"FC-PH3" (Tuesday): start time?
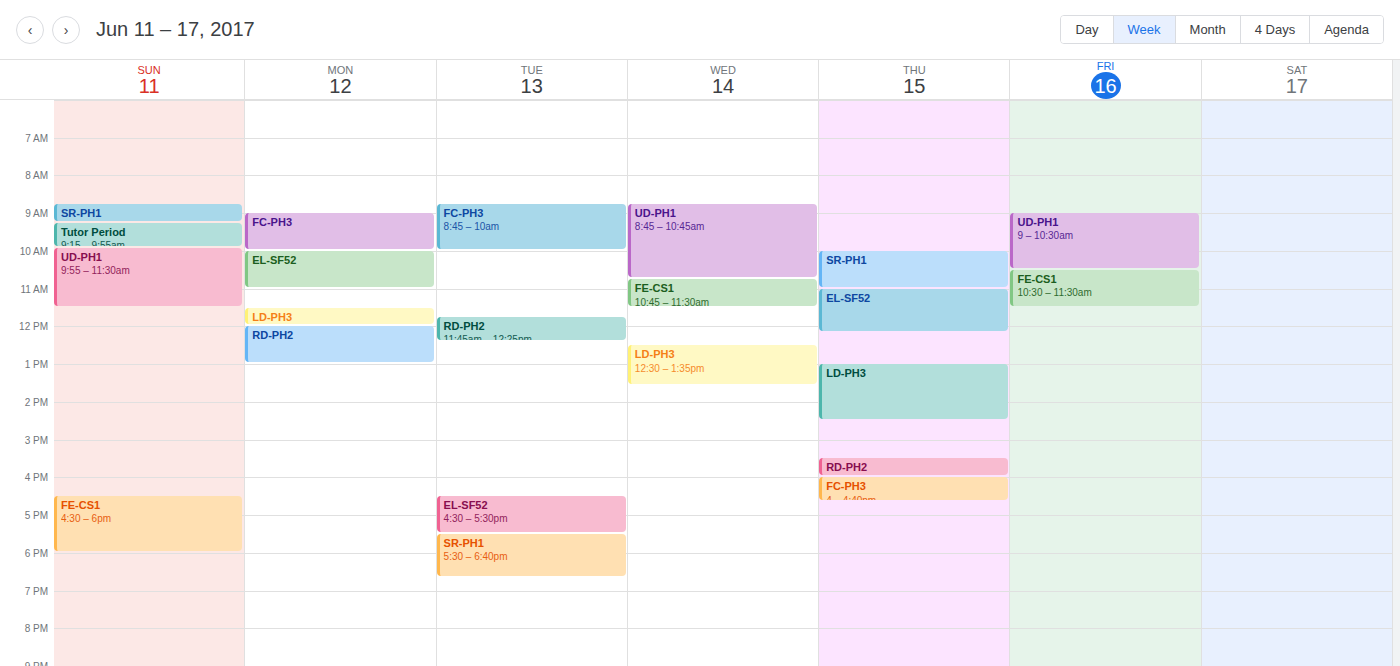
8:45 AM